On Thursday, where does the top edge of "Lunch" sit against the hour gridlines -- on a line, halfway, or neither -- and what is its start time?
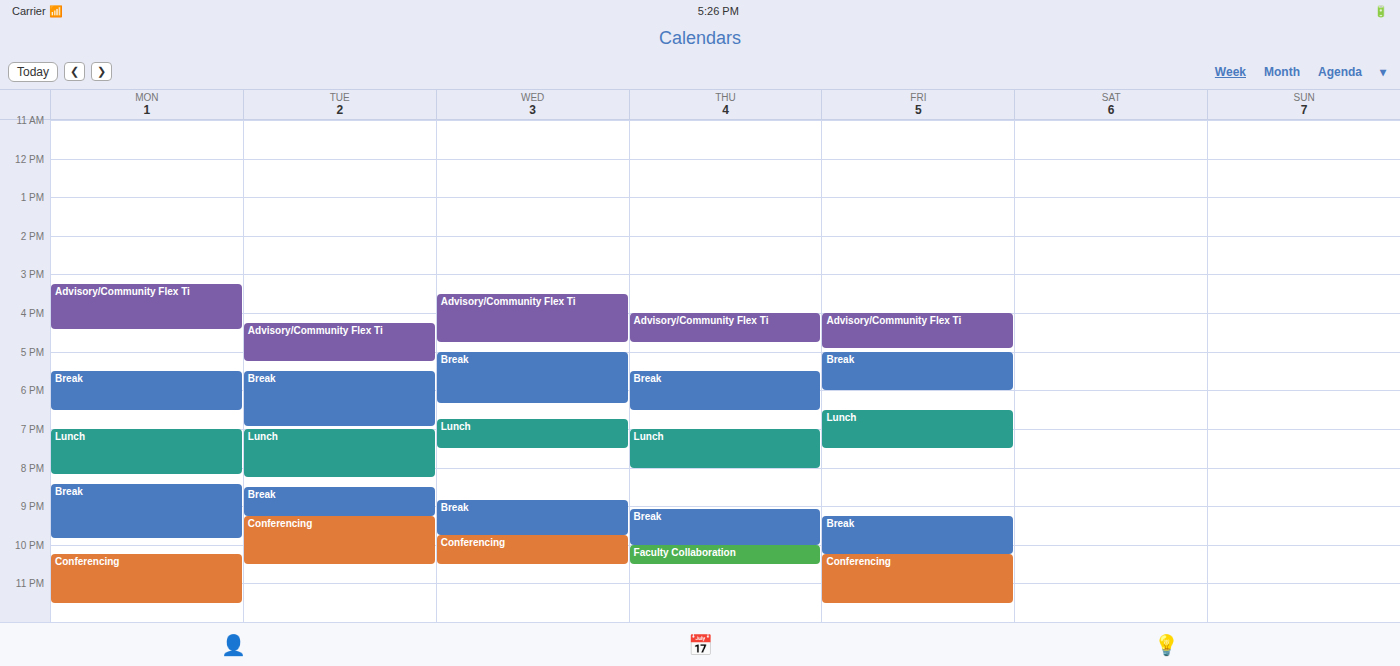
7:00 PM -- exactly on the 7 PM line.